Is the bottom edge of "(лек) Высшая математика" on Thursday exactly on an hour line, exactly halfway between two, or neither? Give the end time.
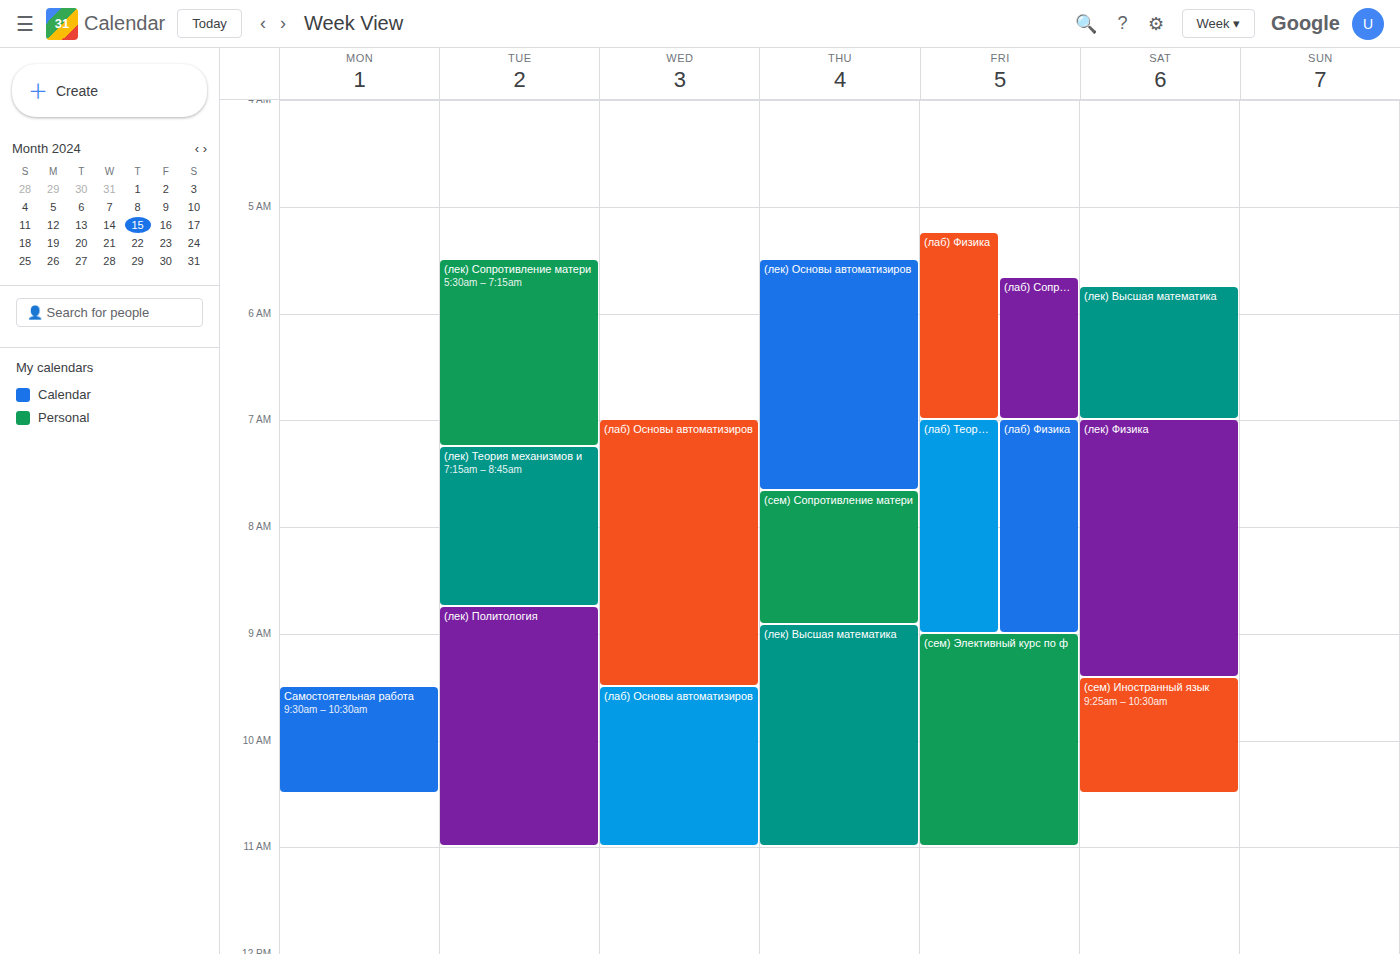
11:00 -- exactly on the 11:00 line.